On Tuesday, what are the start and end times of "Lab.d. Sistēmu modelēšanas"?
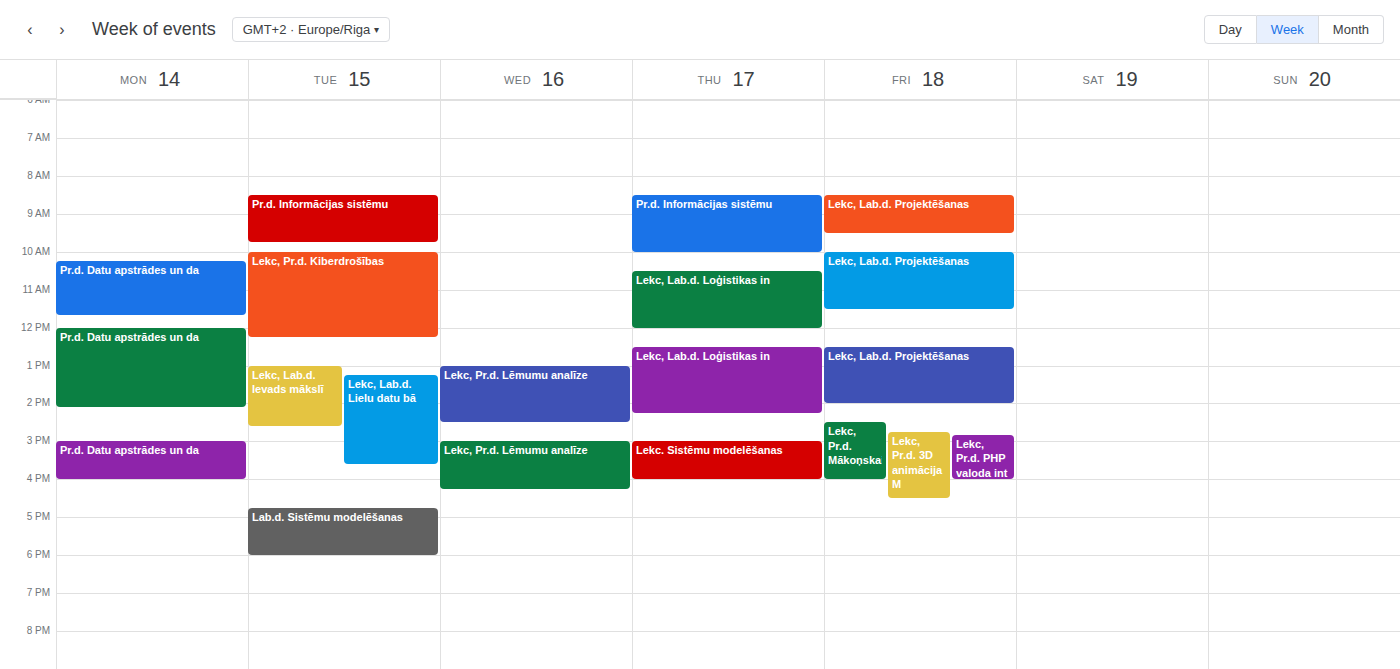
16:45 to 18:00